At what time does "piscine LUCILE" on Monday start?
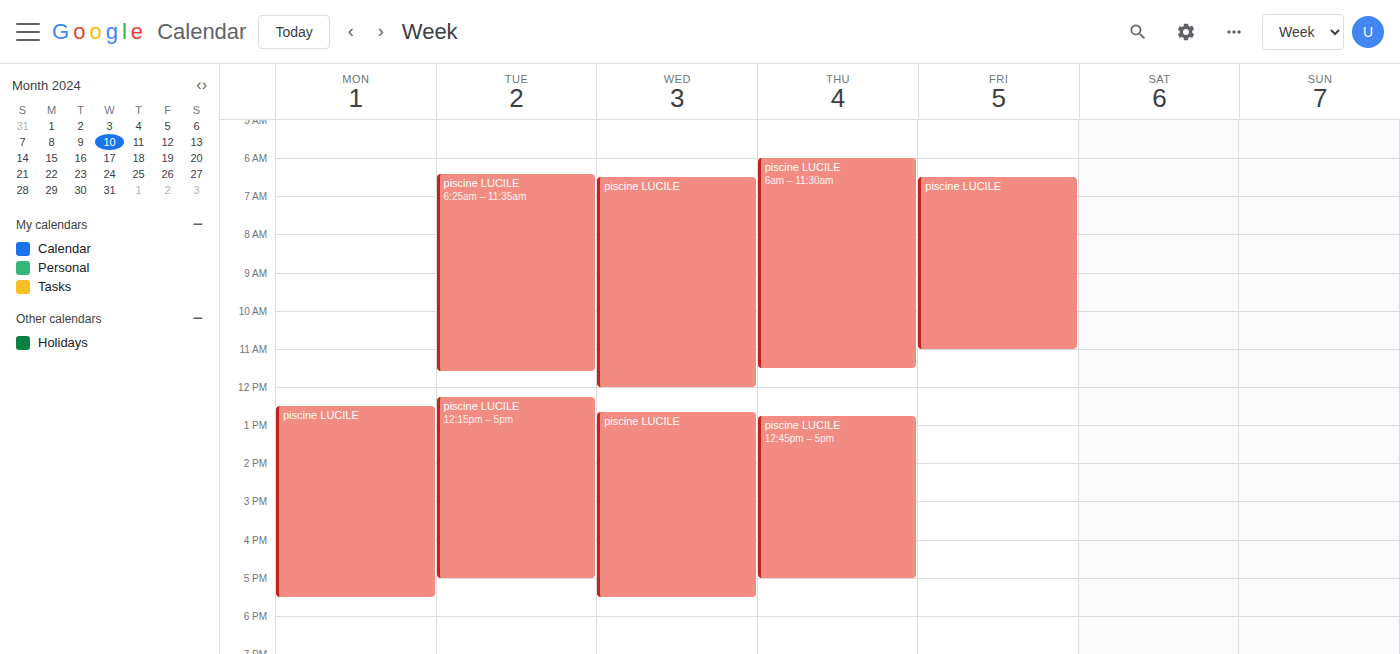
12:30 PM